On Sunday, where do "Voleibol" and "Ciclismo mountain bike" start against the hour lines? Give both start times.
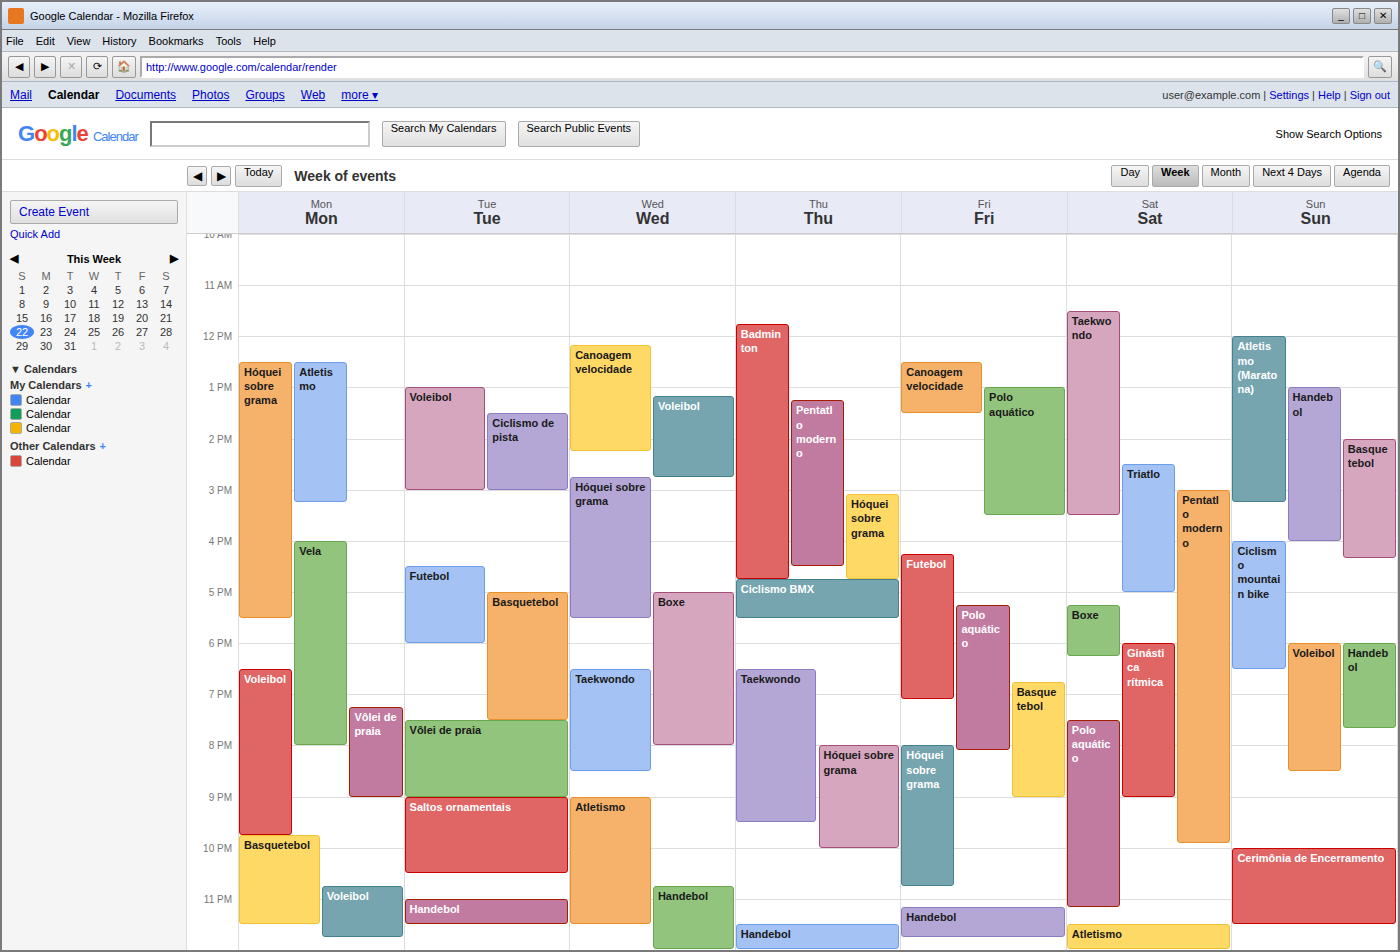
"Voleibol": 6:00 PM, exactly on the 6 PM line. "Ciclismo mountain bike": 4:00 PM, exactly on the 4 PM line.